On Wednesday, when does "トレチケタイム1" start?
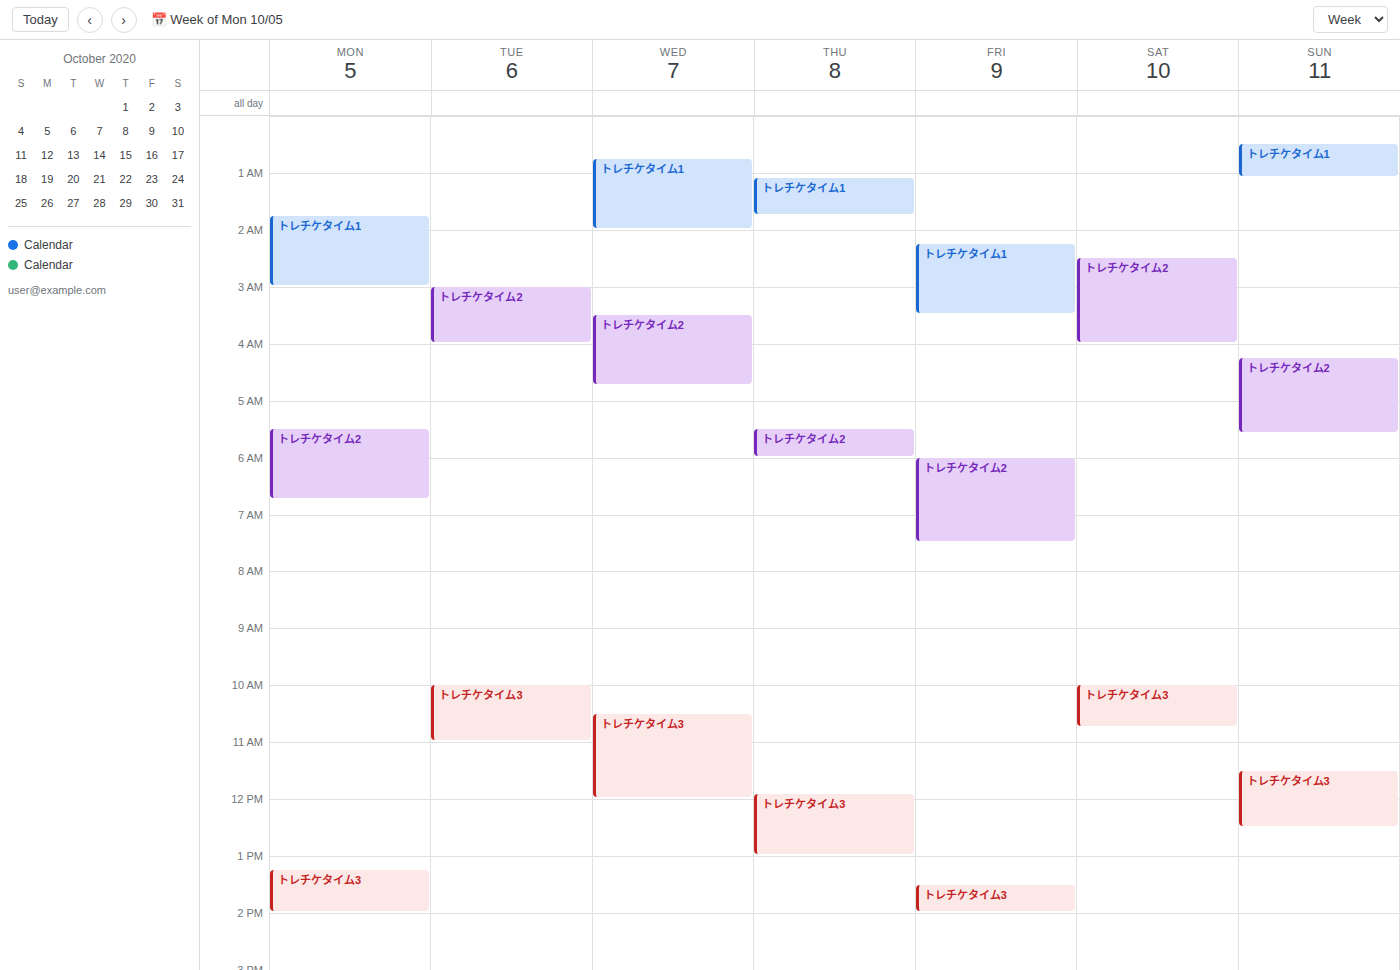
12:45 AM